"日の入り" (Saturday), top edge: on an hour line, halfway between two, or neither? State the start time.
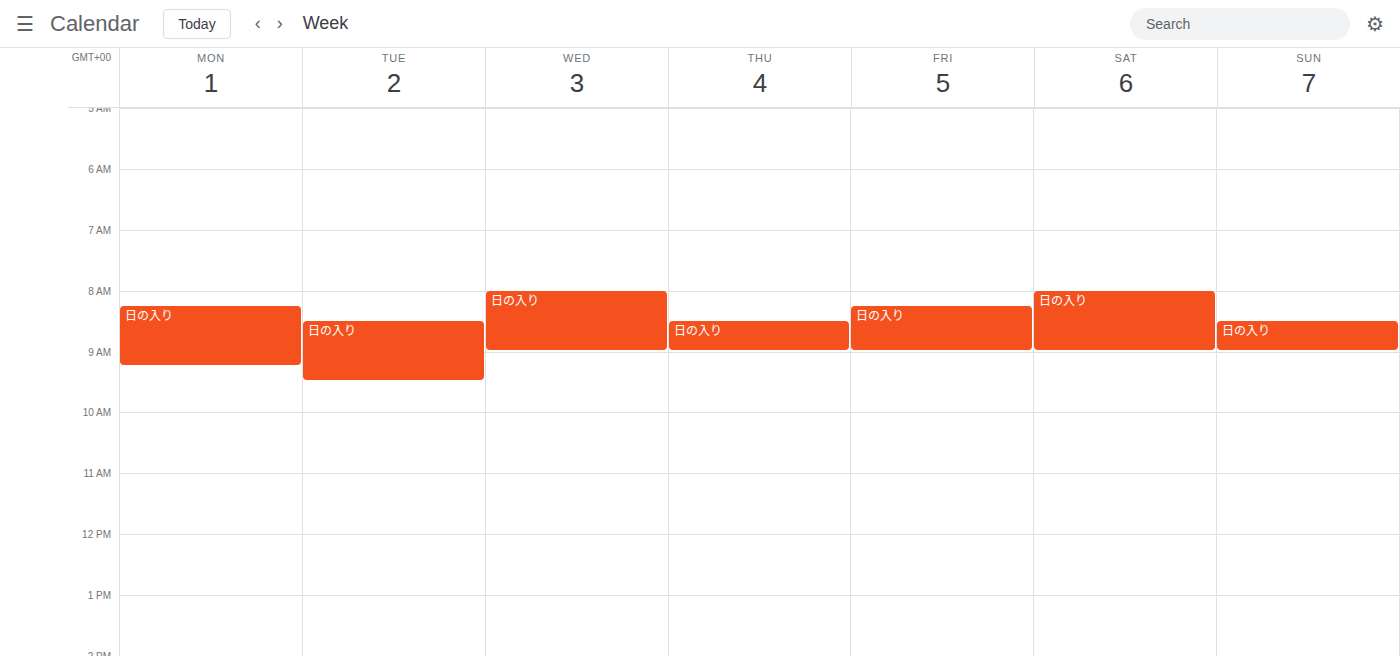
8:00 AM -- exactly on the 8 AM line.